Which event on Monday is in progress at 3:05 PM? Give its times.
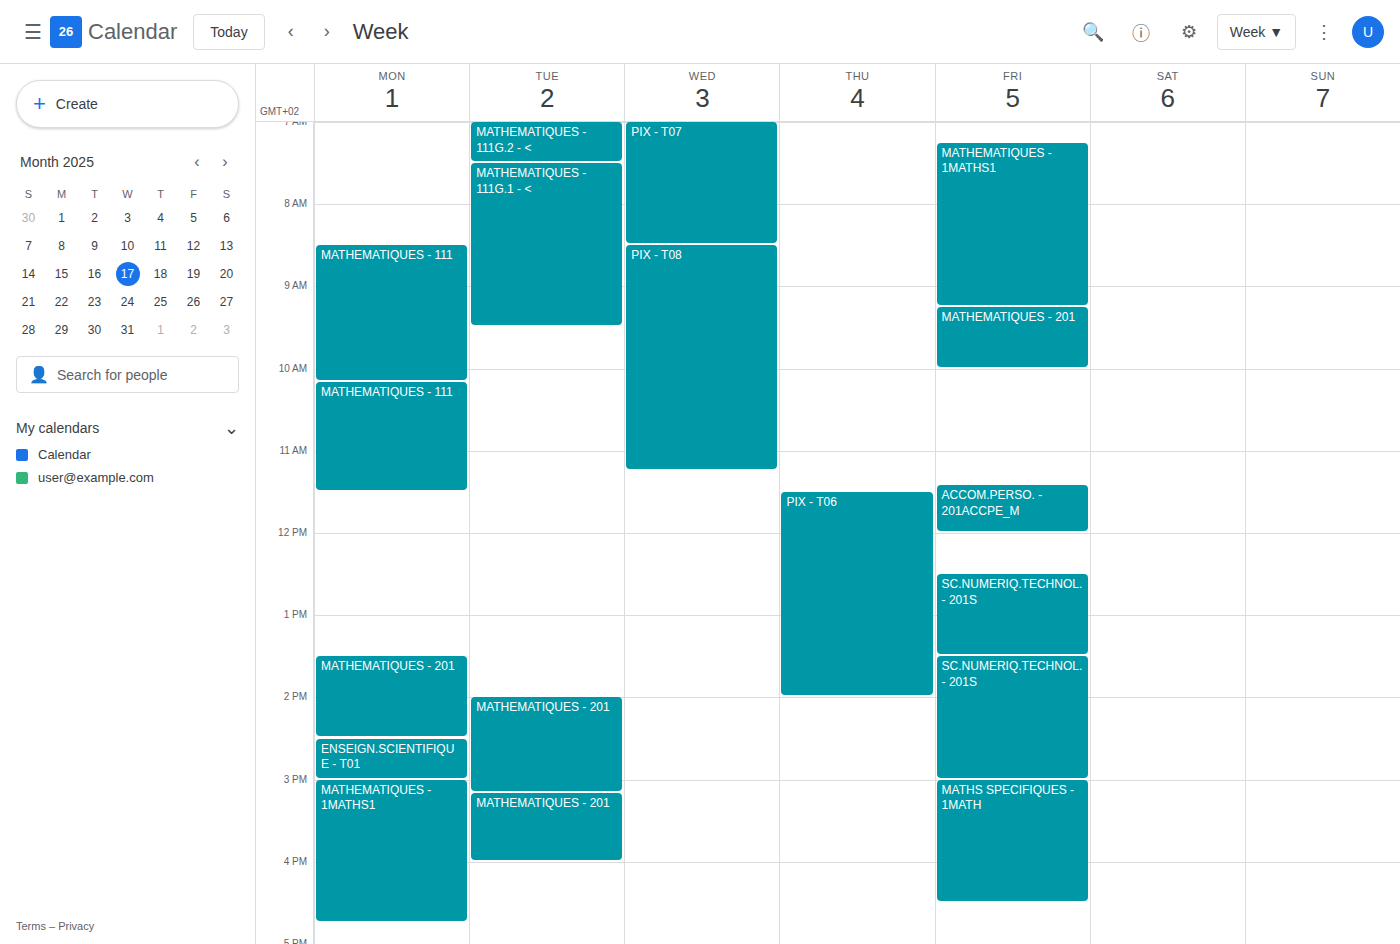
"MATHEMATIQUES - 1MATHS1", 3:00 PM to 4:45 PM